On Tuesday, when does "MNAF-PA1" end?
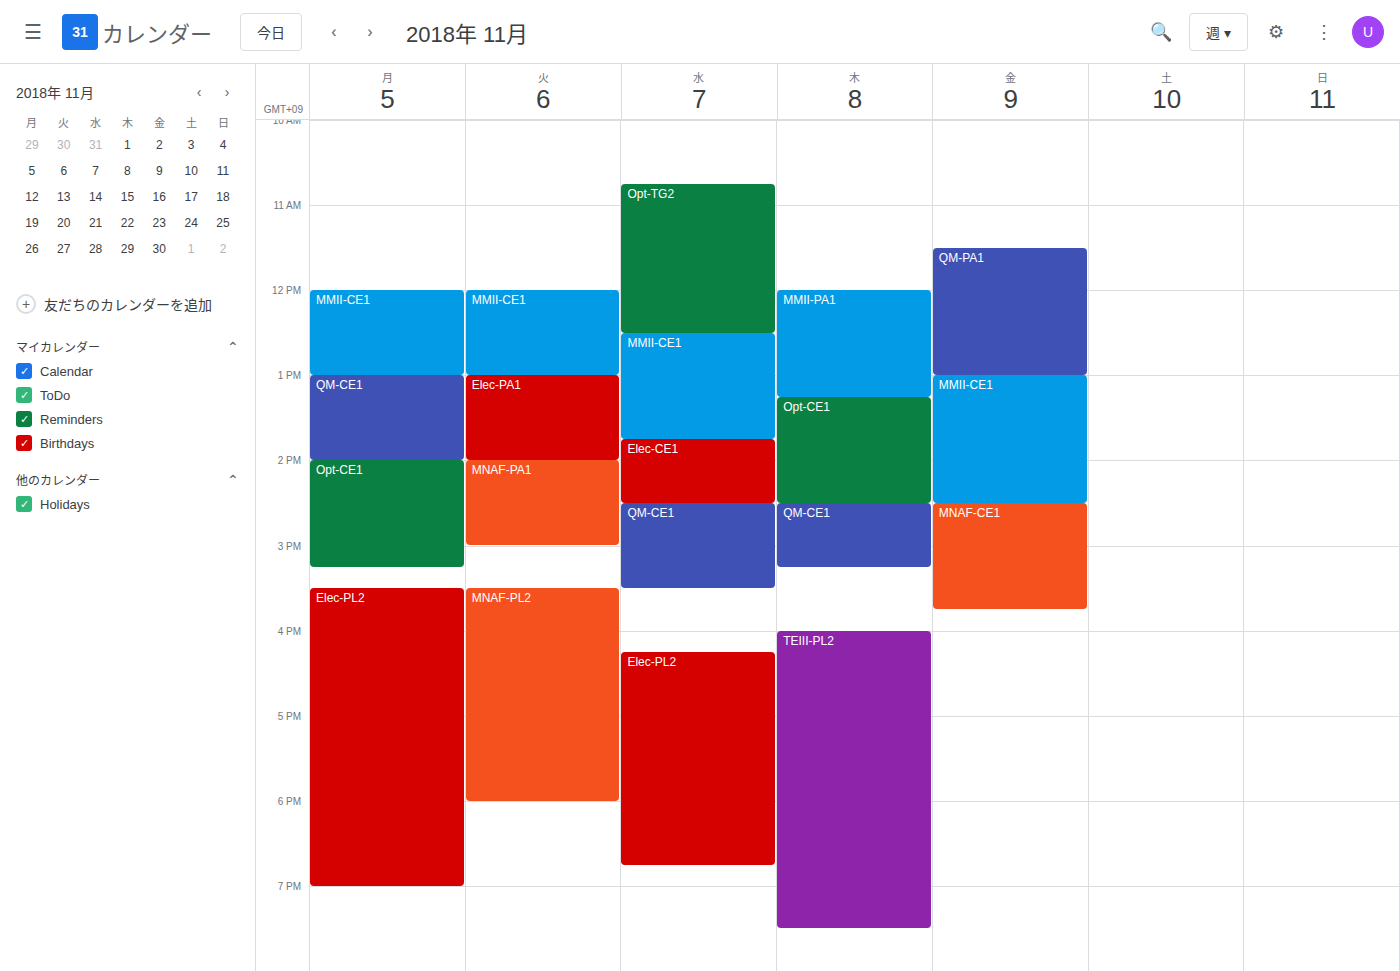
3:00 PM